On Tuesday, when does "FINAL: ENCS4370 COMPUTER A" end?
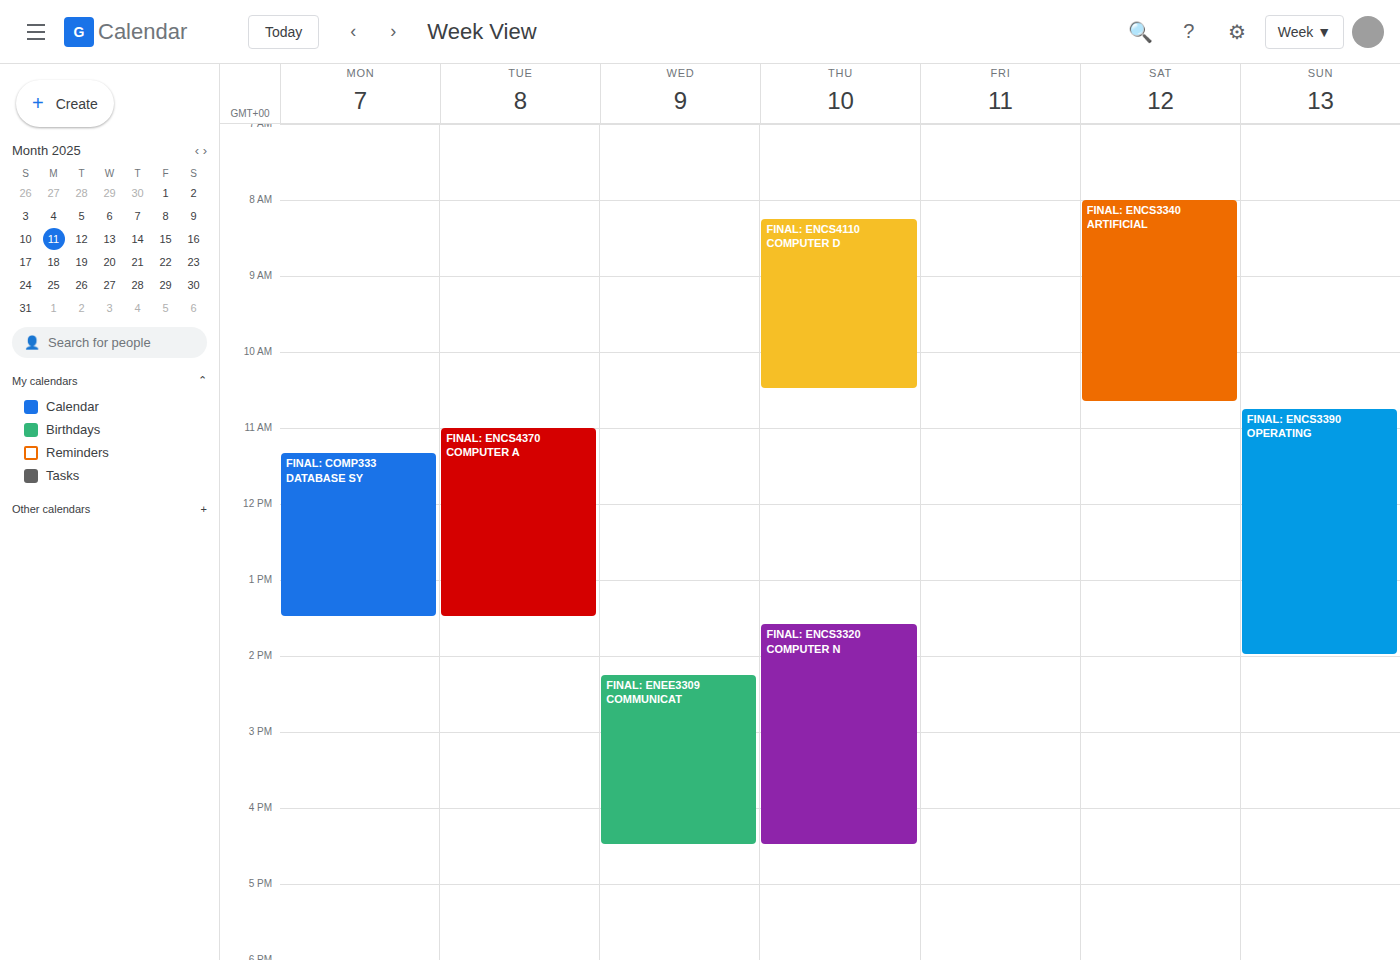
1:30 PM